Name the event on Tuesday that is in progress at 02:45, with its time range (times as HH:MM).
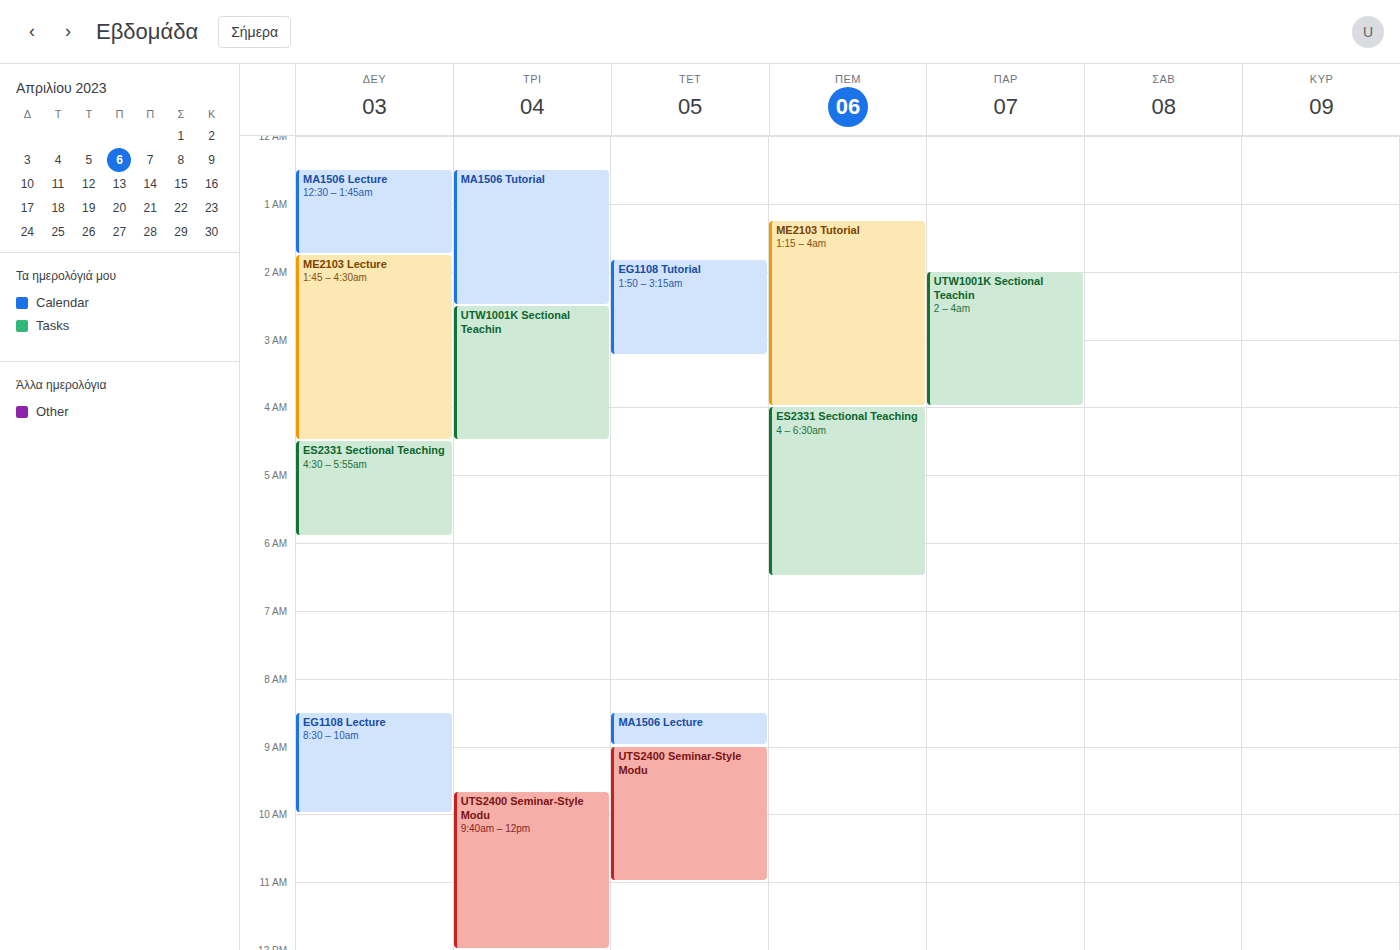
"UTW1001K Sectional Teachin", 02:30 to 04:30